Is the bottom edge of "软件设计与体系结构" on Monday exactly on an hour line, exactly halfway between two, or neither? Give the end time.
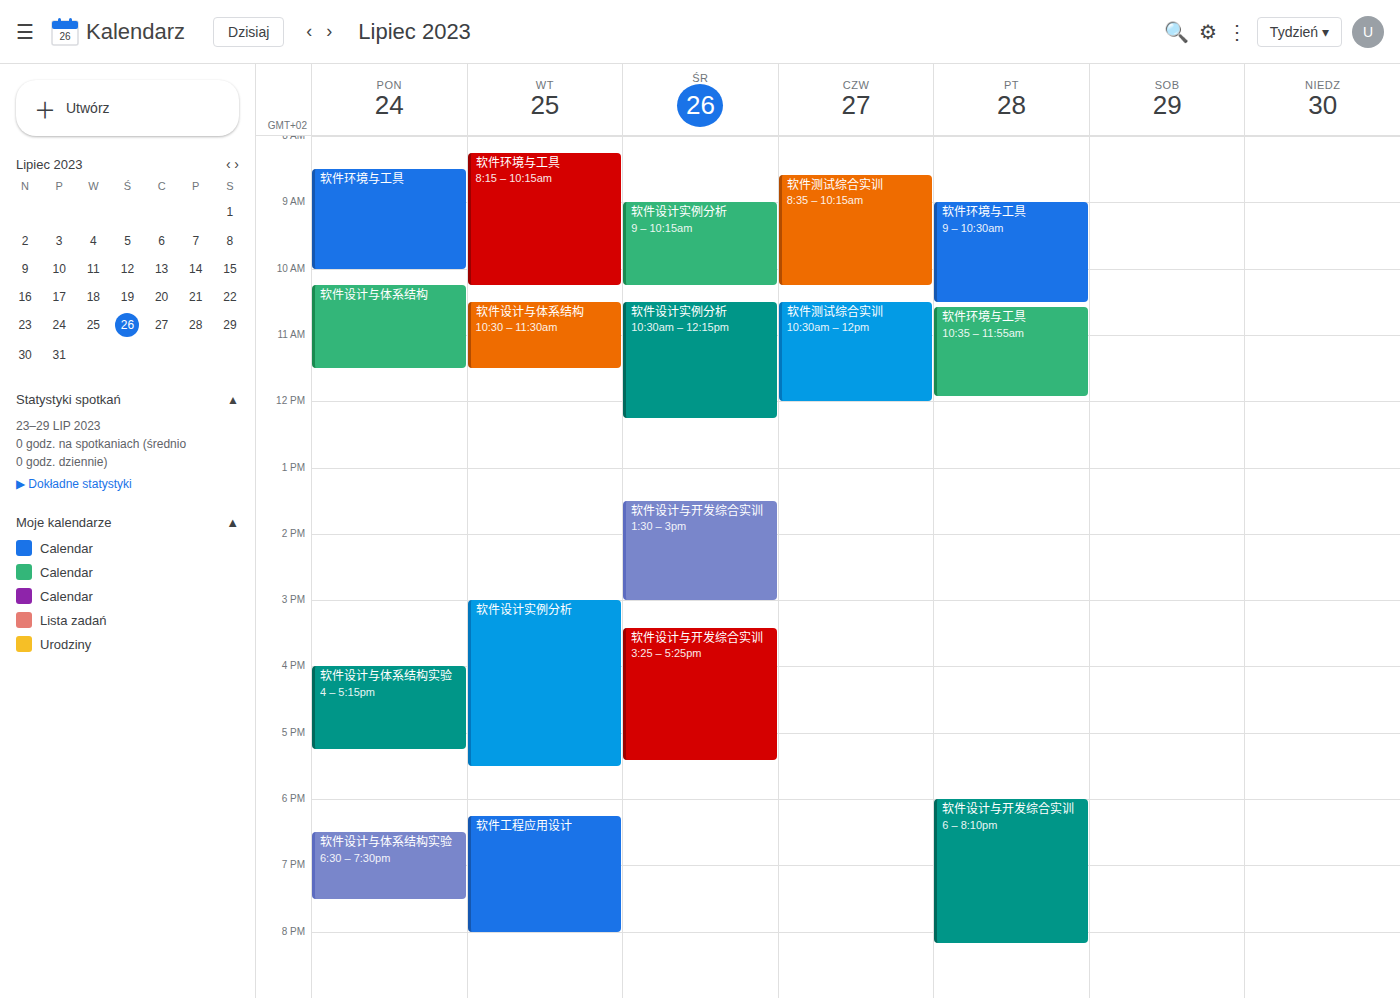
11:30 AM -- halfway between the 11 AM and 12 PM lines.